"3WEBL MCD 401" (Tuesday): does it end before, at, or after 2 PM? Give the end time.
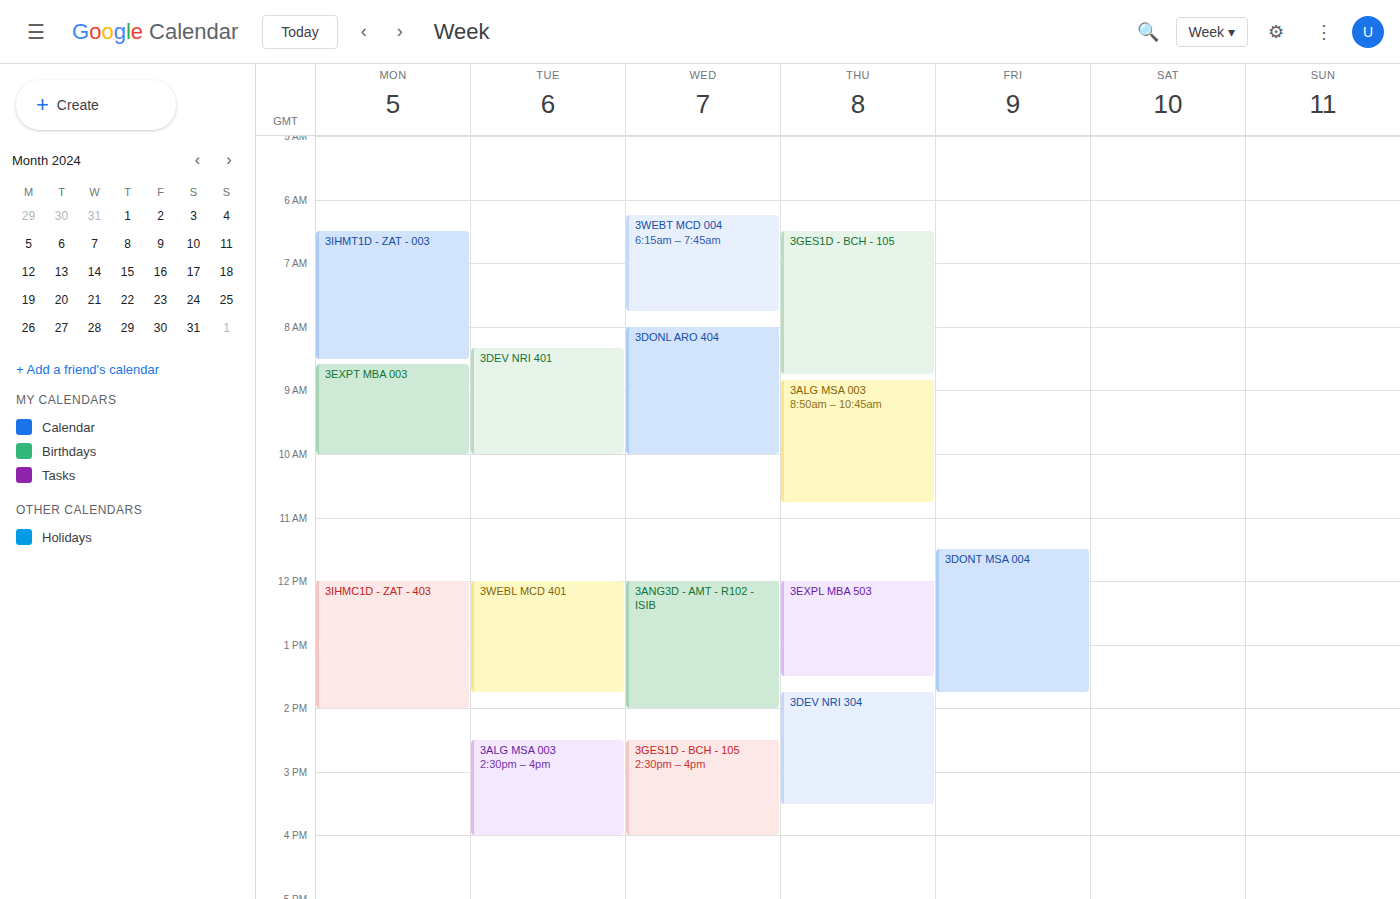
1:45 PM -- before 2 PM, 15 minutes above the 2 PM line.